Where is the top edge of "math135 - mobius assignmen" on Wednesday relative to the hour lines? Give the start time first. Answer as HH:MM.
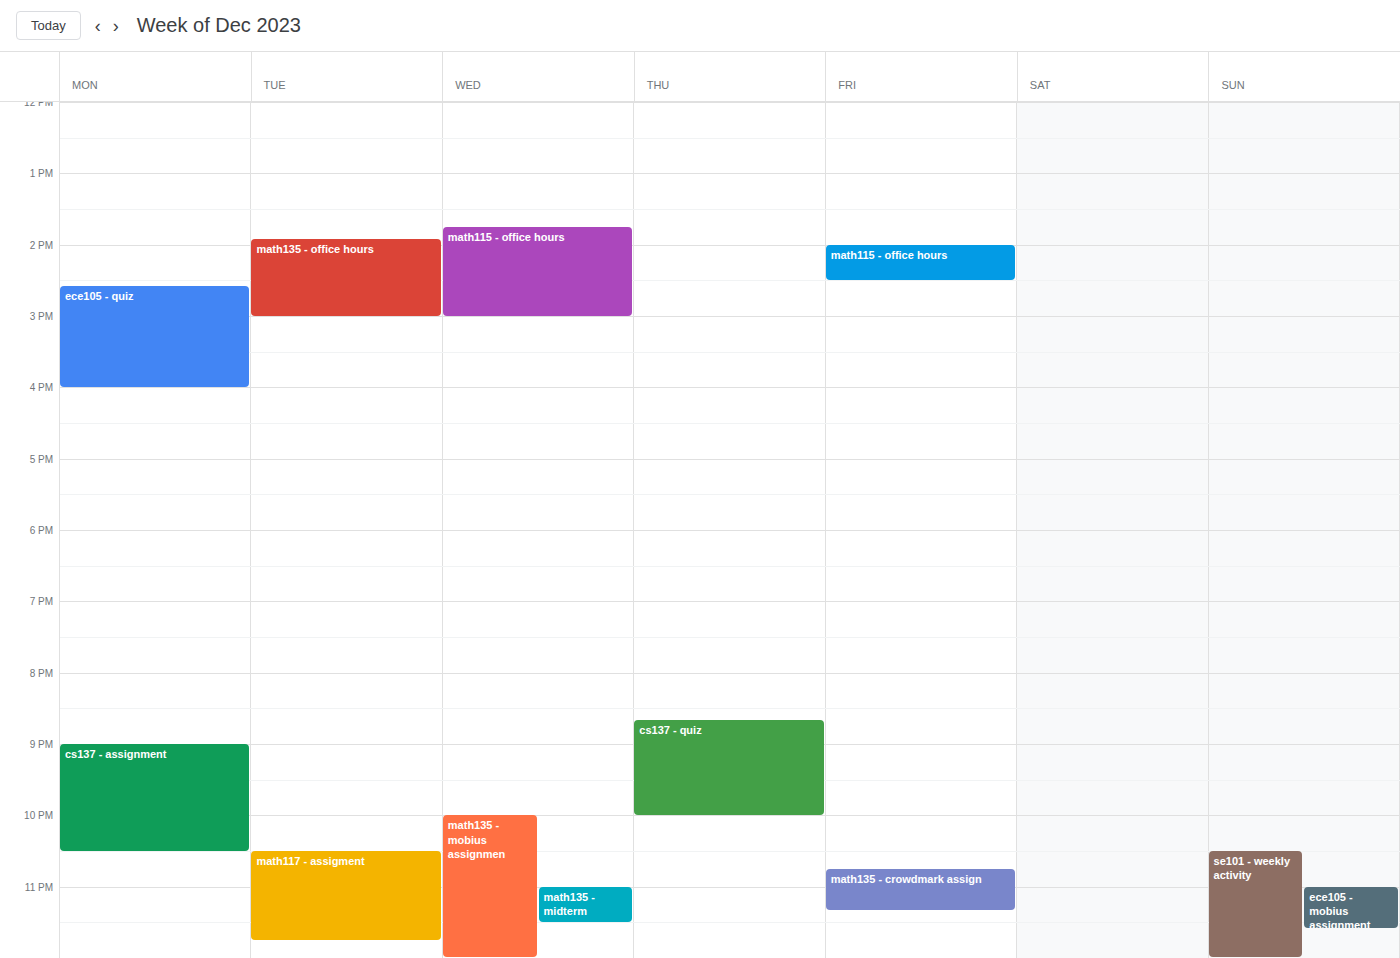
22:00 -- exactly on the 22:00 line.